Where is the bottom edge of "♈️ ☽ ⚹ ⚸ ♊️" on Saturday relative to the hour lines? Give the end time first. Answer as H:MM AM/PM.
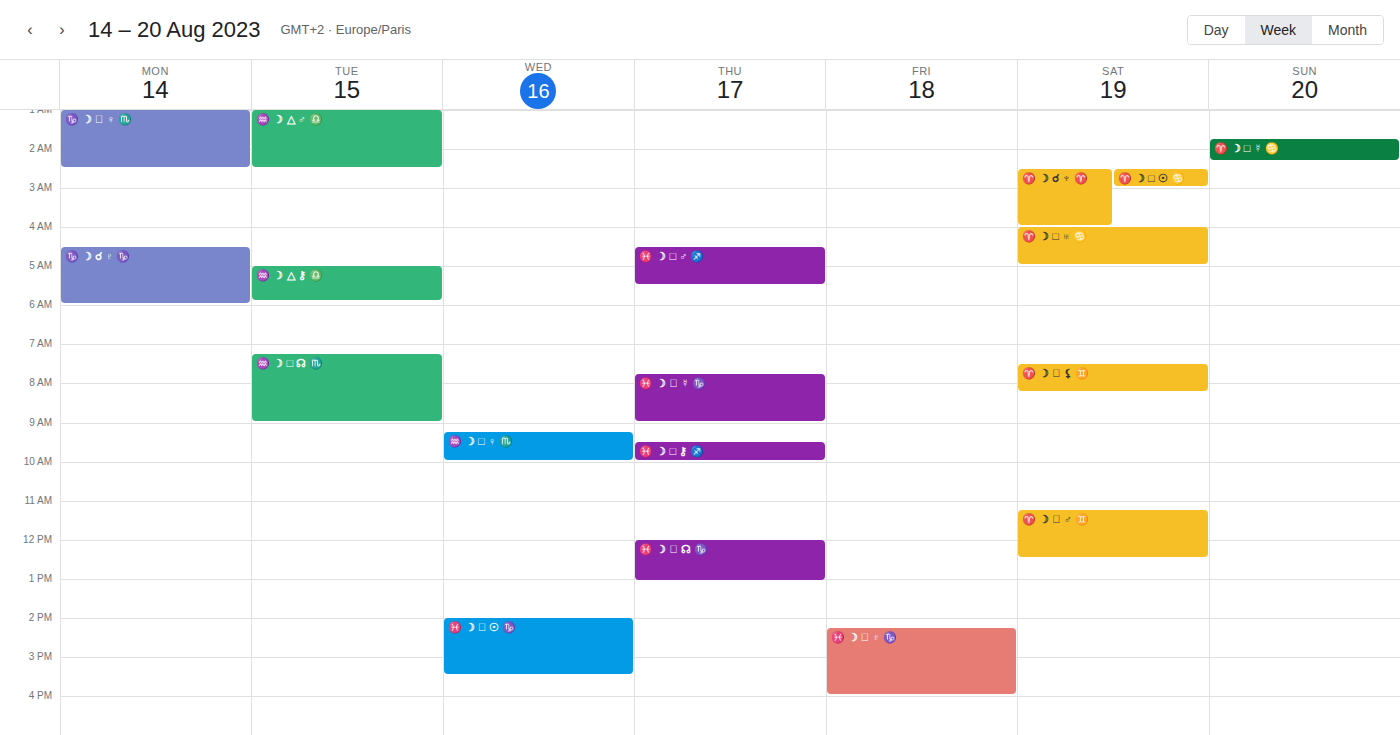
8:15 AM -- neither: a quarter of the way from the 8 AM line to the 9 AM line.